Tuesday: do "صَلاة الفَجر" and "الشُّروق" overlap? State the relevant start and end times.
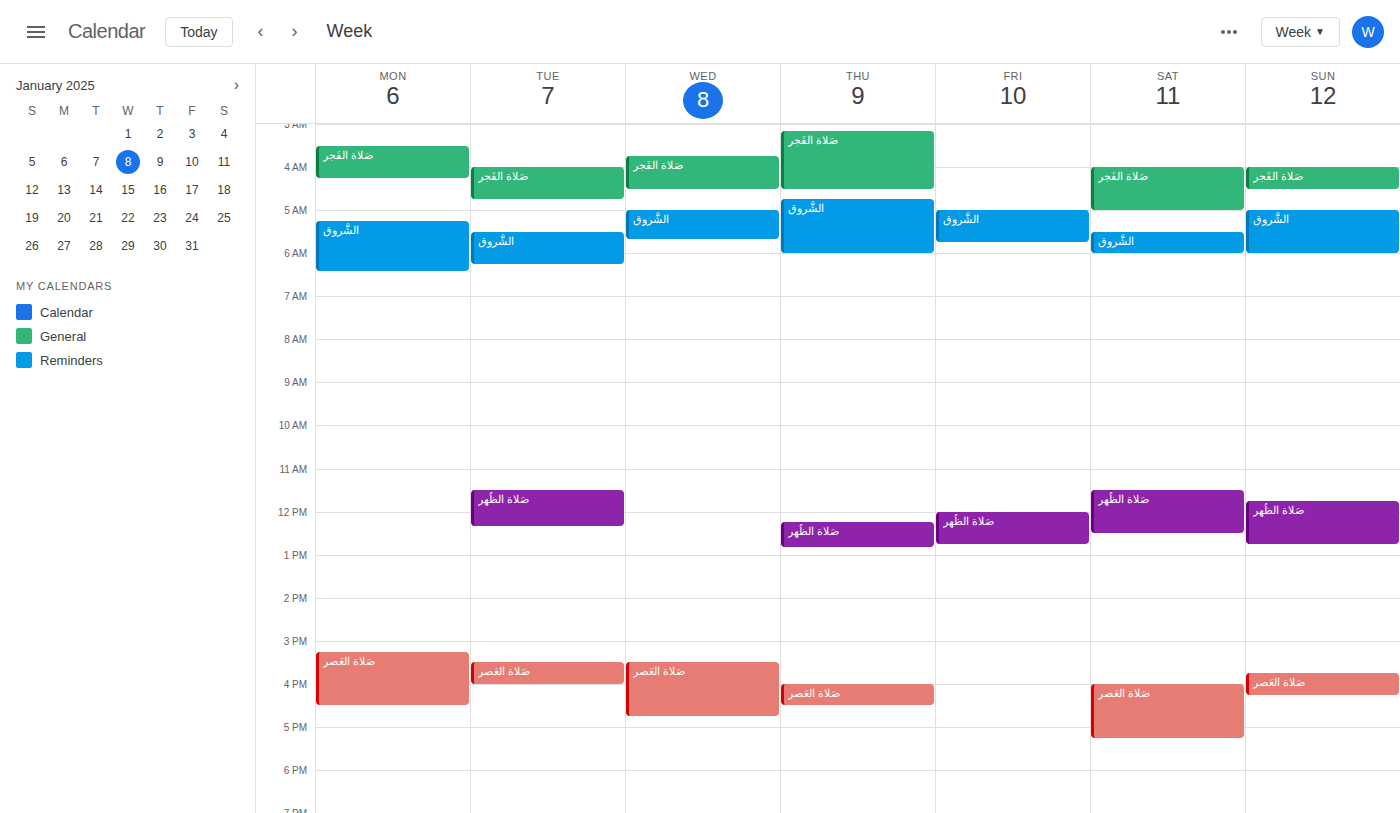
"صَلاة الفَجر" ends at 4:45 AM and "الشُّروق" starts at 5:30 AM -- no overlap.